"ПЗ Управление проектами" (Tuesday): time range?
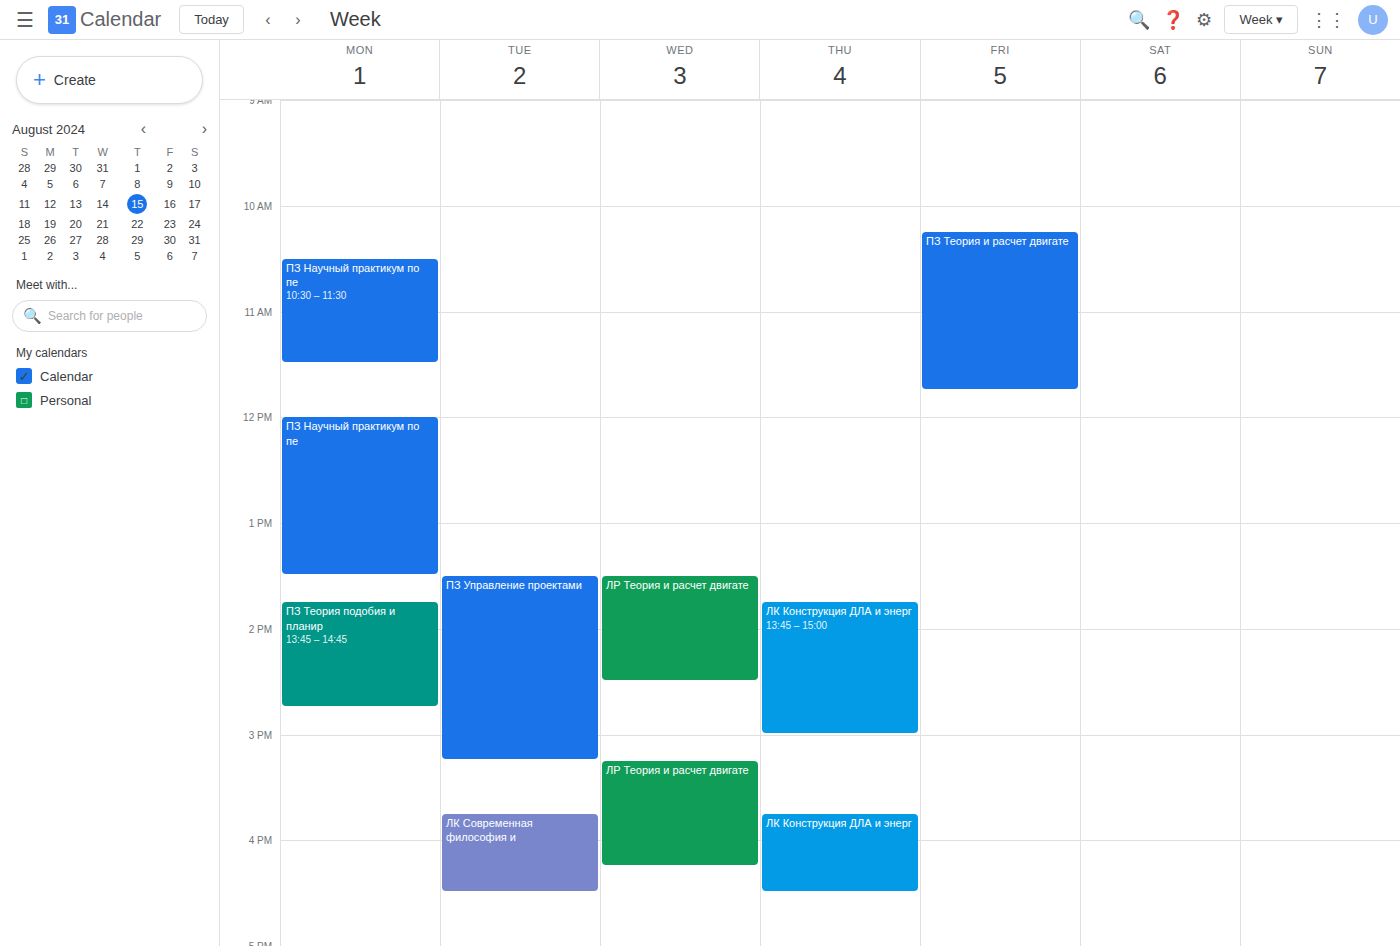
13:30 to 15:15